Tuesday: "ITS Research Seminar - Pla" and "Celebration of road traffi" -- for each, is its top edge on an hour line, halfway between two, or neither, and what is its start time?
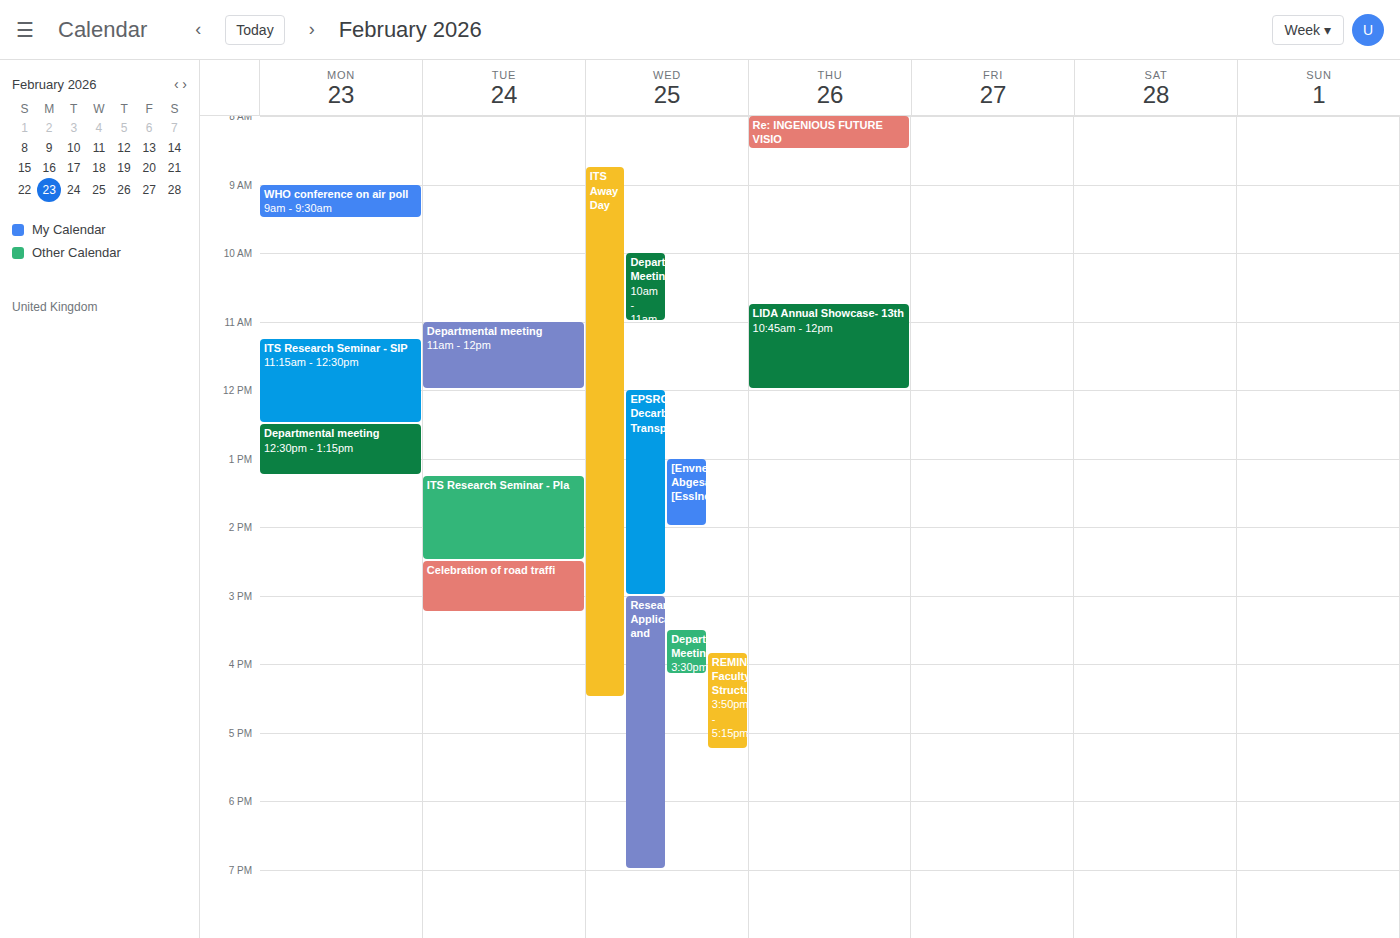
"ITS Research Seminar - Pla": 1:15 PM, neither: a quarter of the way from the 1 PM line to the 2 PM line. "Celebration of road traffi": 2:30 PM, halfway between the 2 PM and 3 PM lines.